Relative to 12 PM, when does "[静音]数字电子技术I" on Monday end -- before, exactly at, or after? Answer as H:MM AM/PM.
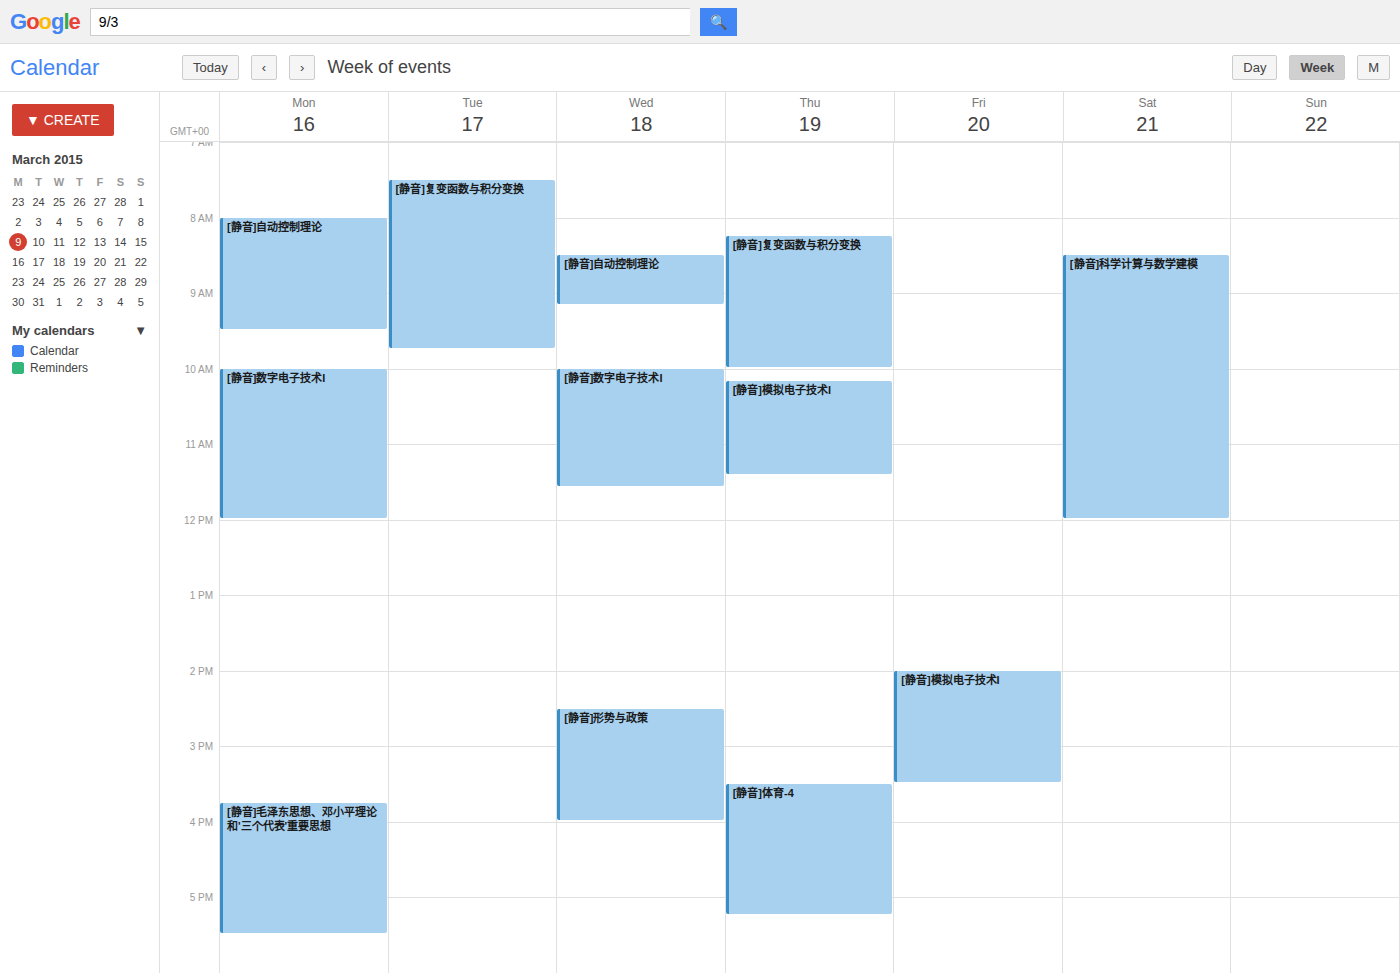
12:00 PM -- exactly at 12 PM, on the 12 PM line.